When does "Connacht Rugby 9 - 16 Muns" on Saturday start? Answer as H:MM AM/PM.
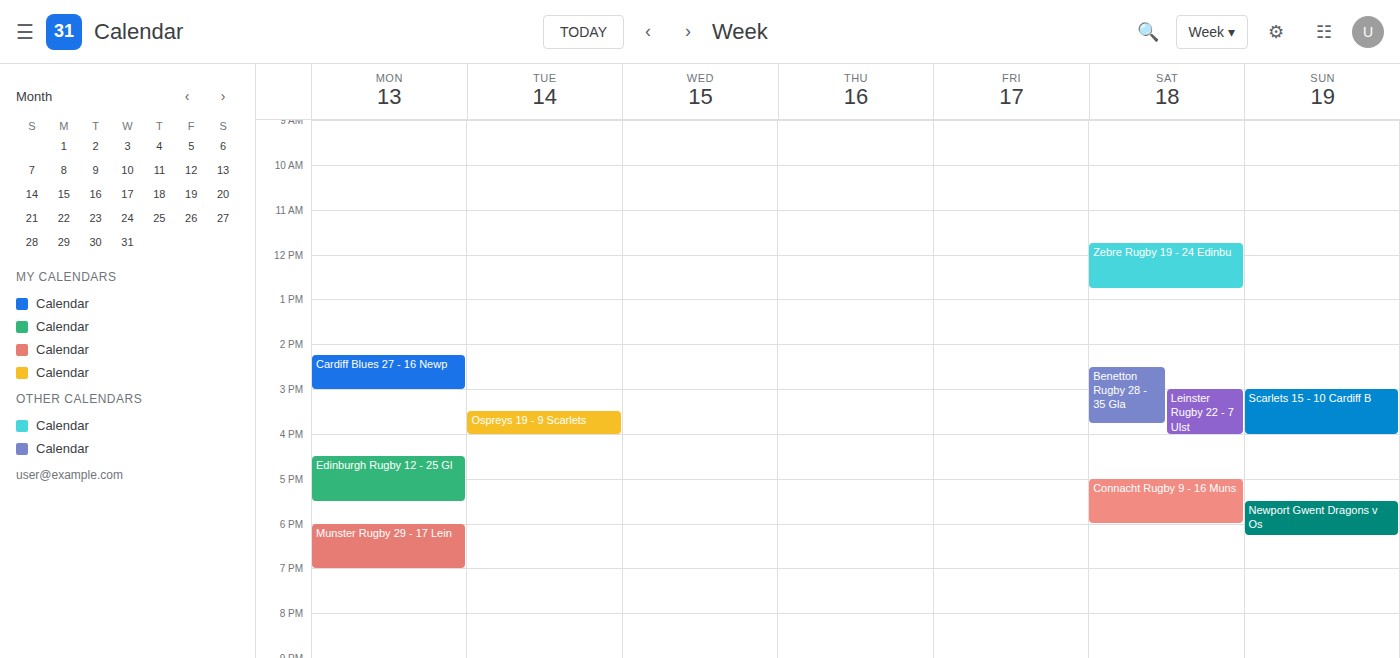
5:00 PM